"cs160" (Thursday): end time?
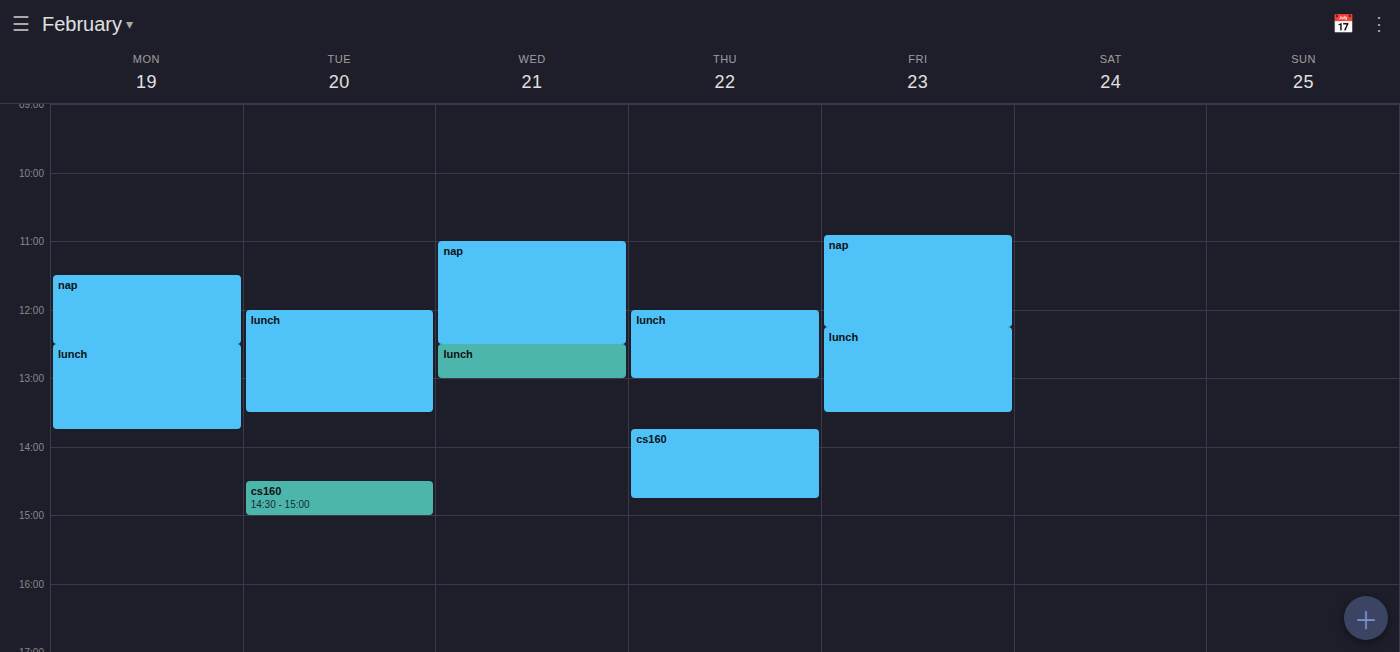
2:45 PM